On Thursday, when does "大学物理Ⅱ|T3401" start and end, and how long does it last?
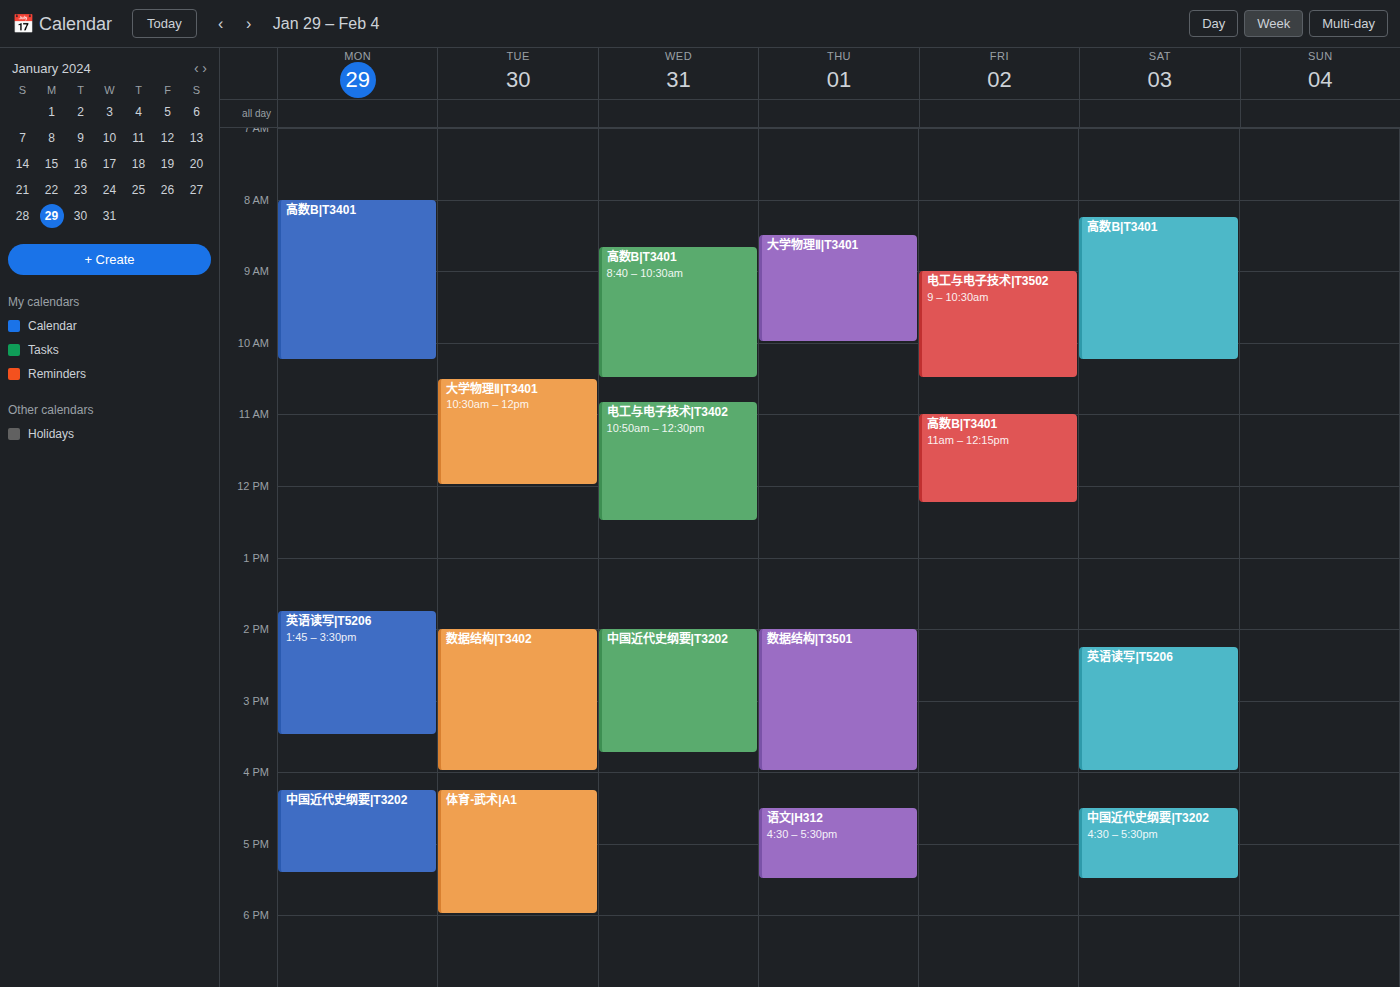
8:30 AM to 10:00 AM, 1 hour 30 minutes